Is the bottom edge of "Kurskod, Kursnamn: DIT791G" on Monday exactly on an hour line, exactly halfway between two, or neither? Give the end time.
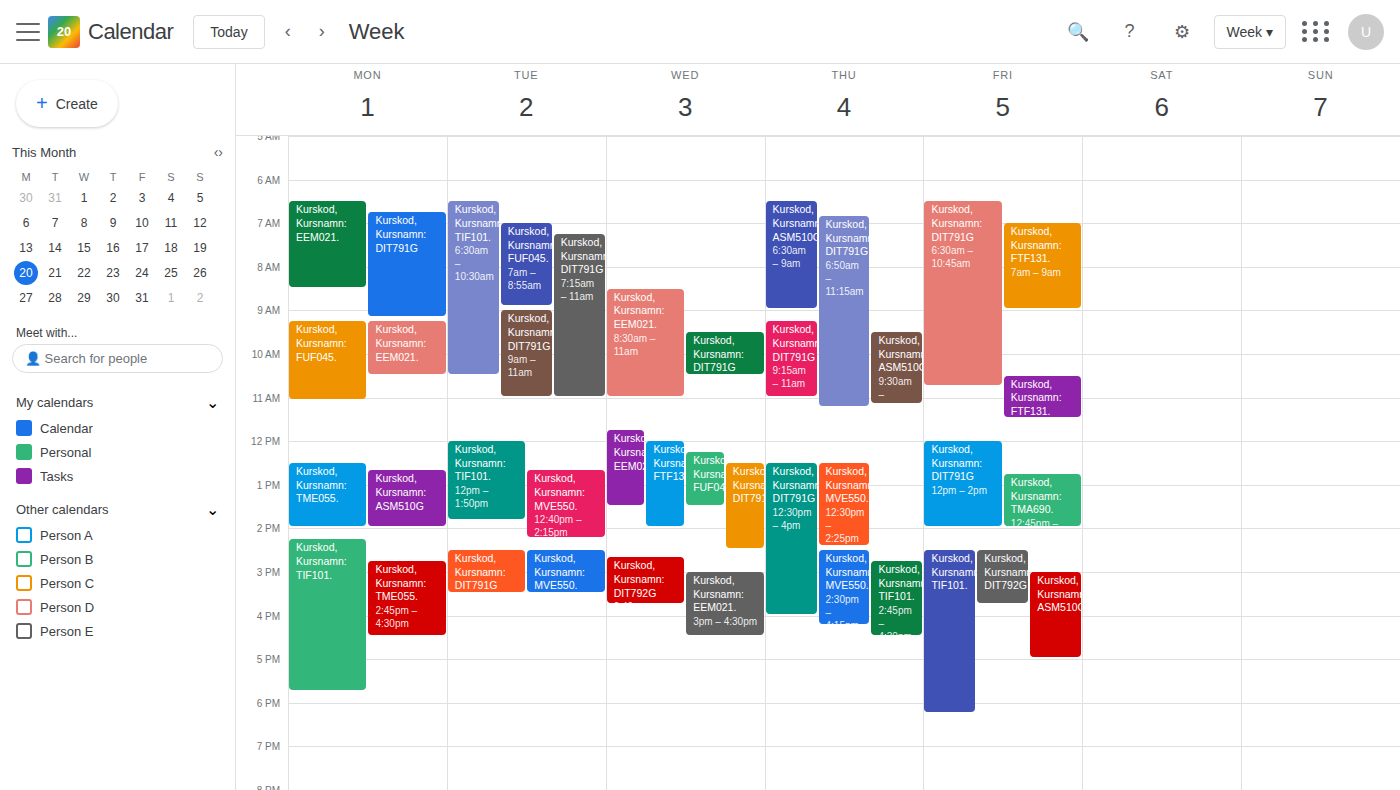
9:10 AM -- neither: 10 minutes below the 9 AM line and 50 minutes above the 10 AM line.